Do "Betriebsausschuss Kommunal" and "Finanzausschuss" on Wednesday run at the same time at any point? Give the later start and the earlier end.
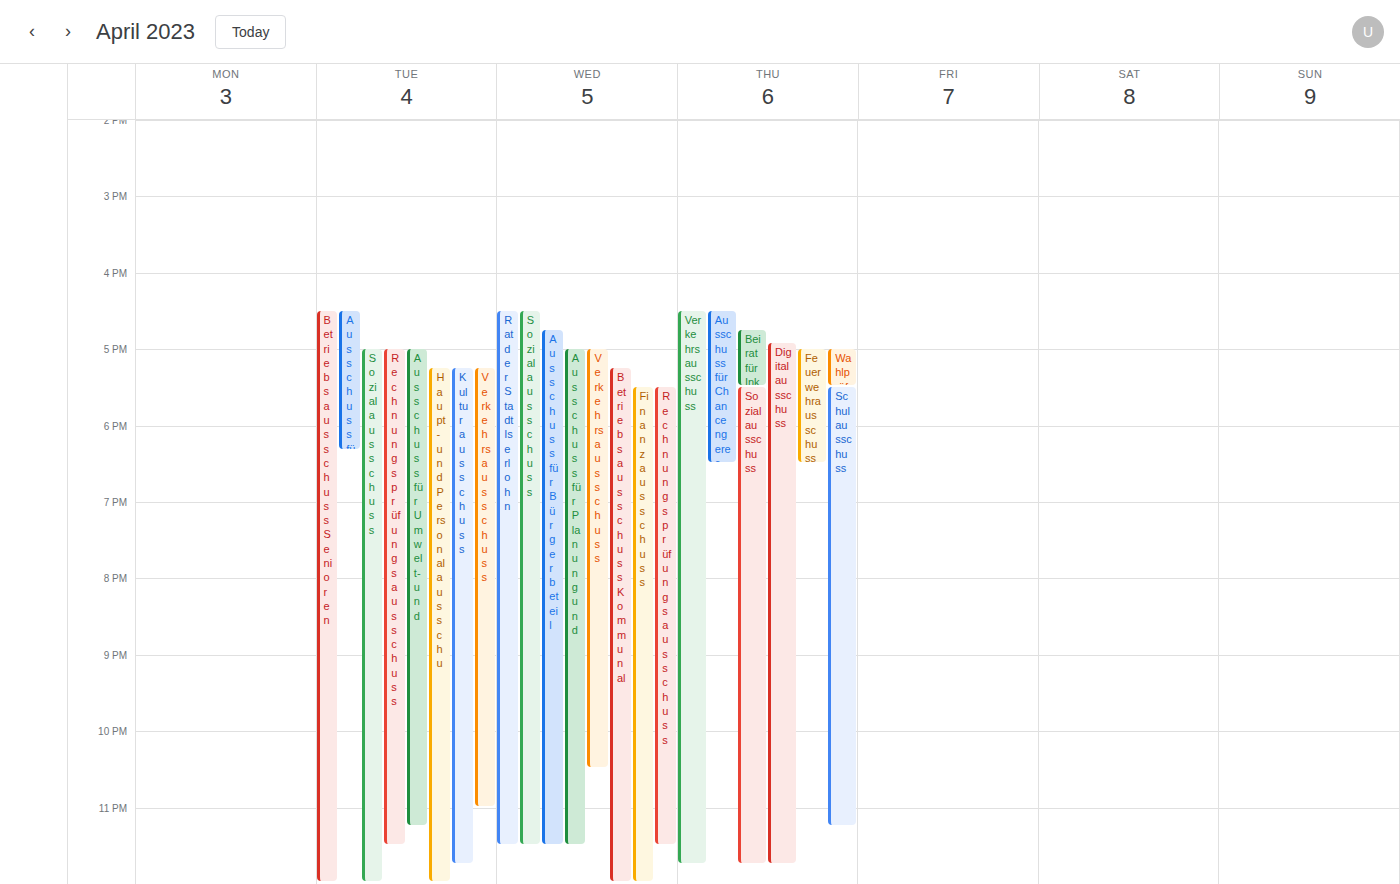
"Finanzausschuss" starts at 5:30 PM, before "Betriebsausschuss Kommunal" ends at 12:00 AM -- they overlap.